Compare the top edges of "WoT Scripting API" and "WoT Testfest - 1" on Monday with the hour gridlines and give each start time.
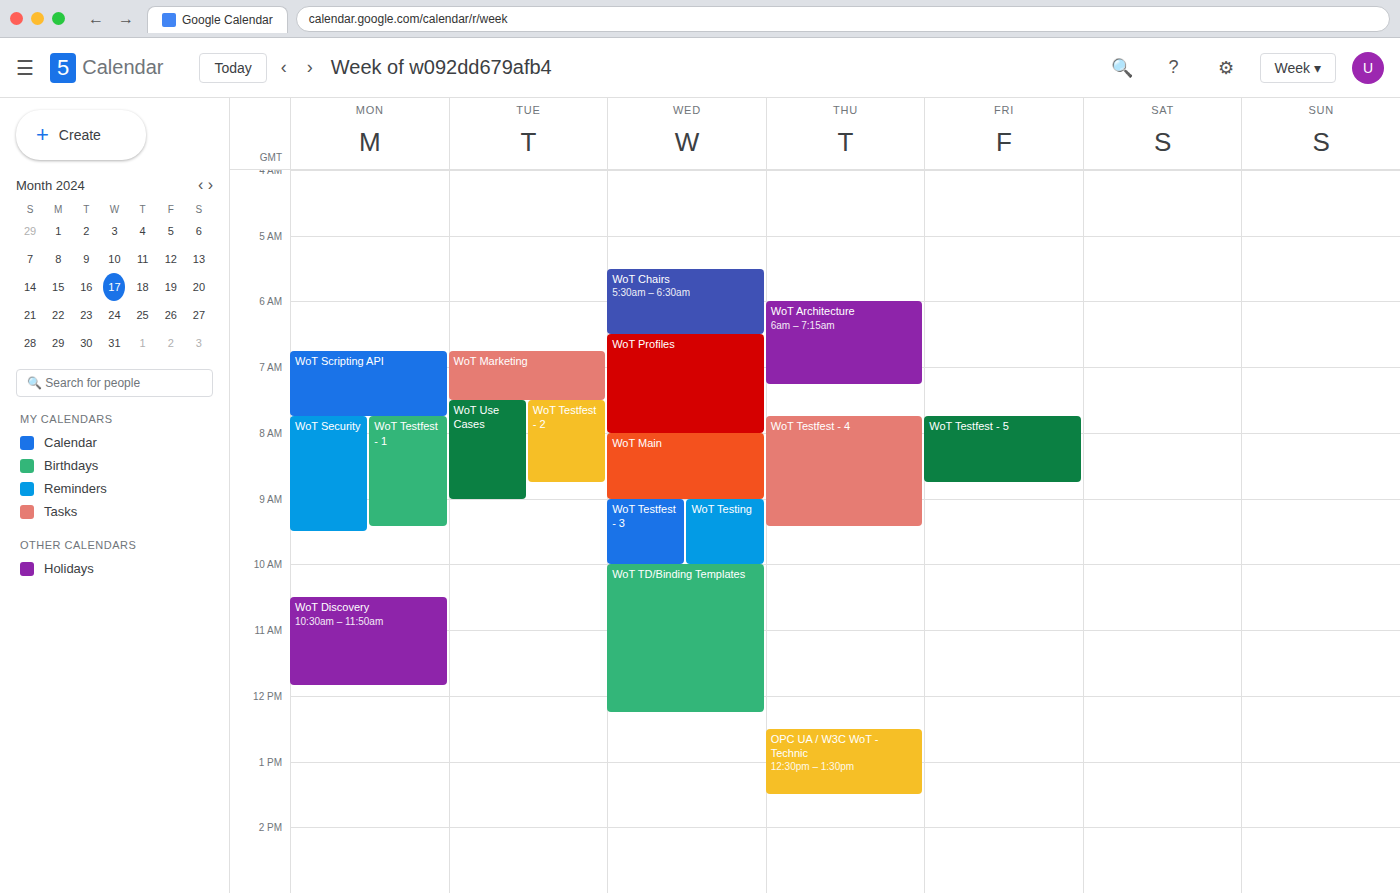
"WoT Scripting API": 6:45 AM, neither: three quarters of the way from the 6 AM line to the 7 AM line. "WoT Testfest - 1": 7:45 AM, neither: three quarters of the way from the 7 AM line to the 8 AM line.